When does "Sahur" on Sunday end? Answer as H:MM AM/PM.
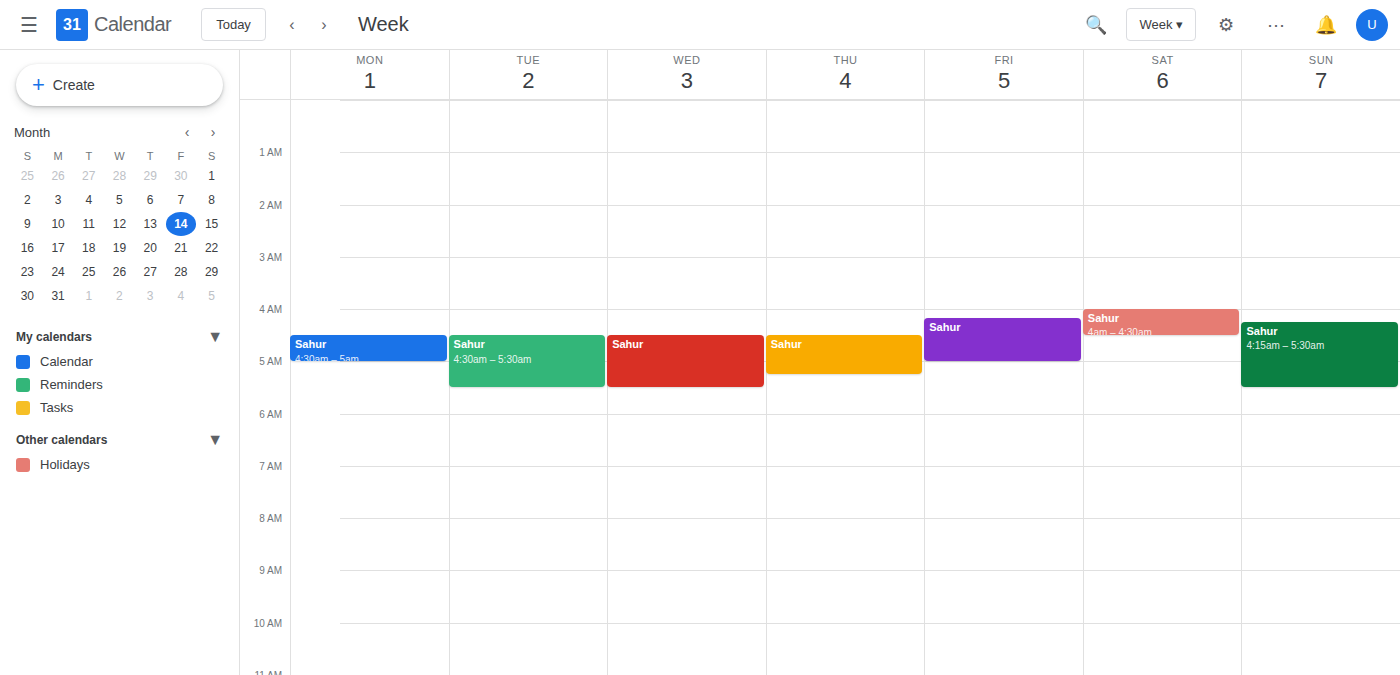
5:30 AM